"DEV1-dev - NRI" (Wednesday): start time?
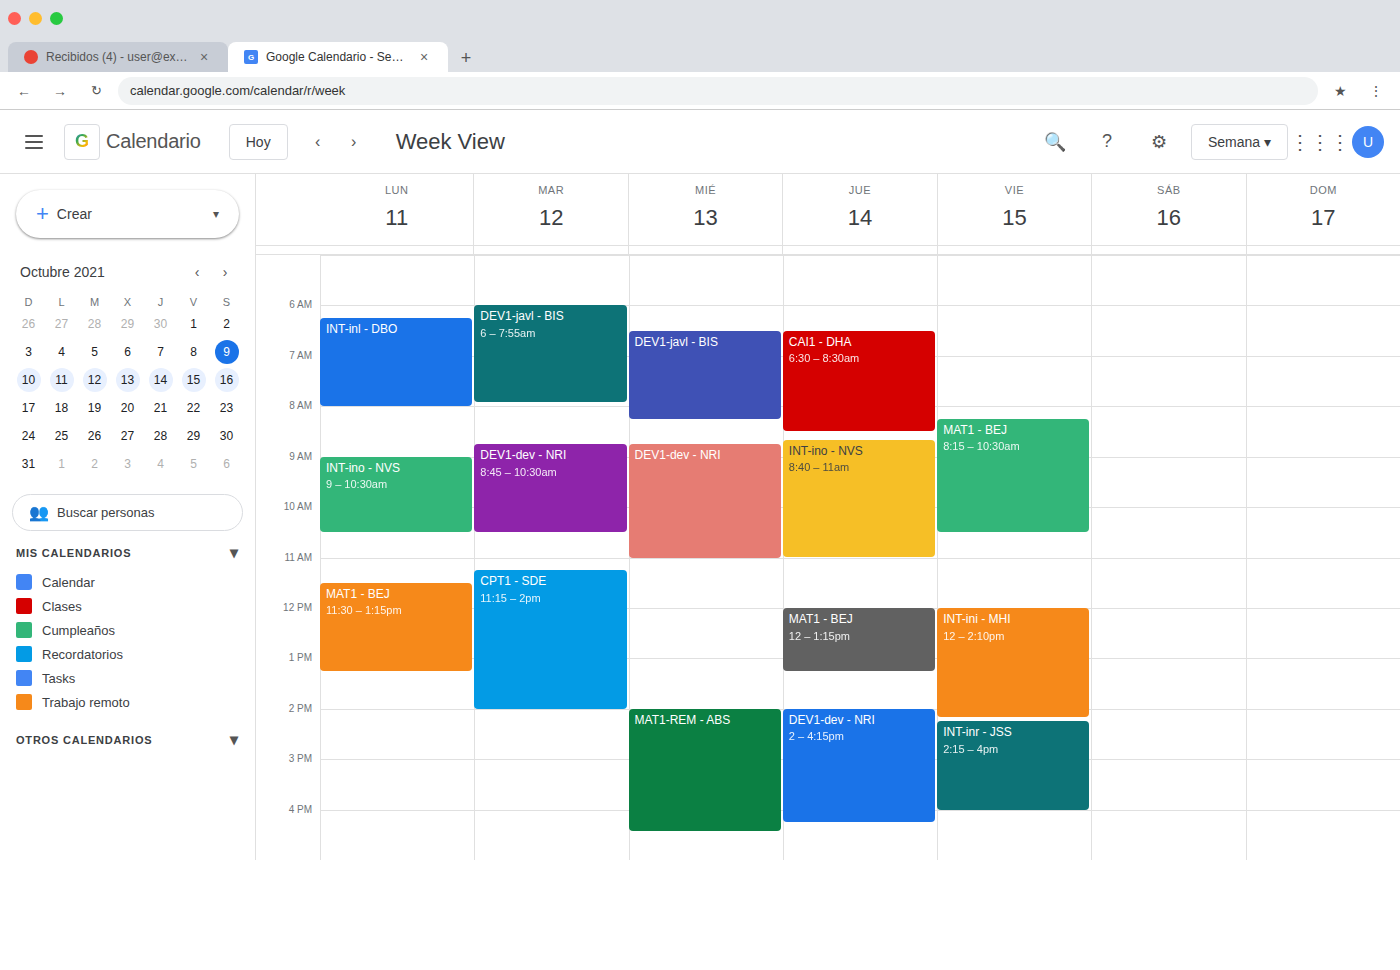
08:45